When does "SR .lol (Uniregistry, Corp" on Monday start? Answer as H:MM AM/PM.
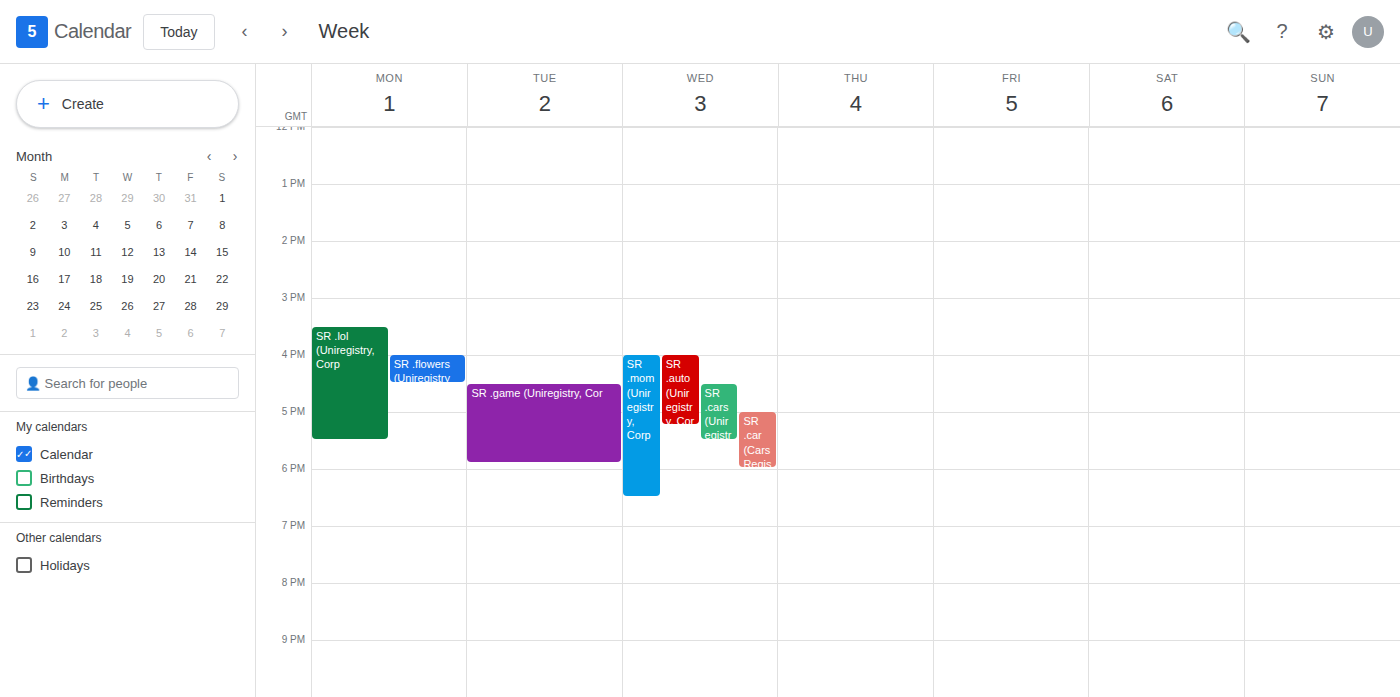
3:30 PM